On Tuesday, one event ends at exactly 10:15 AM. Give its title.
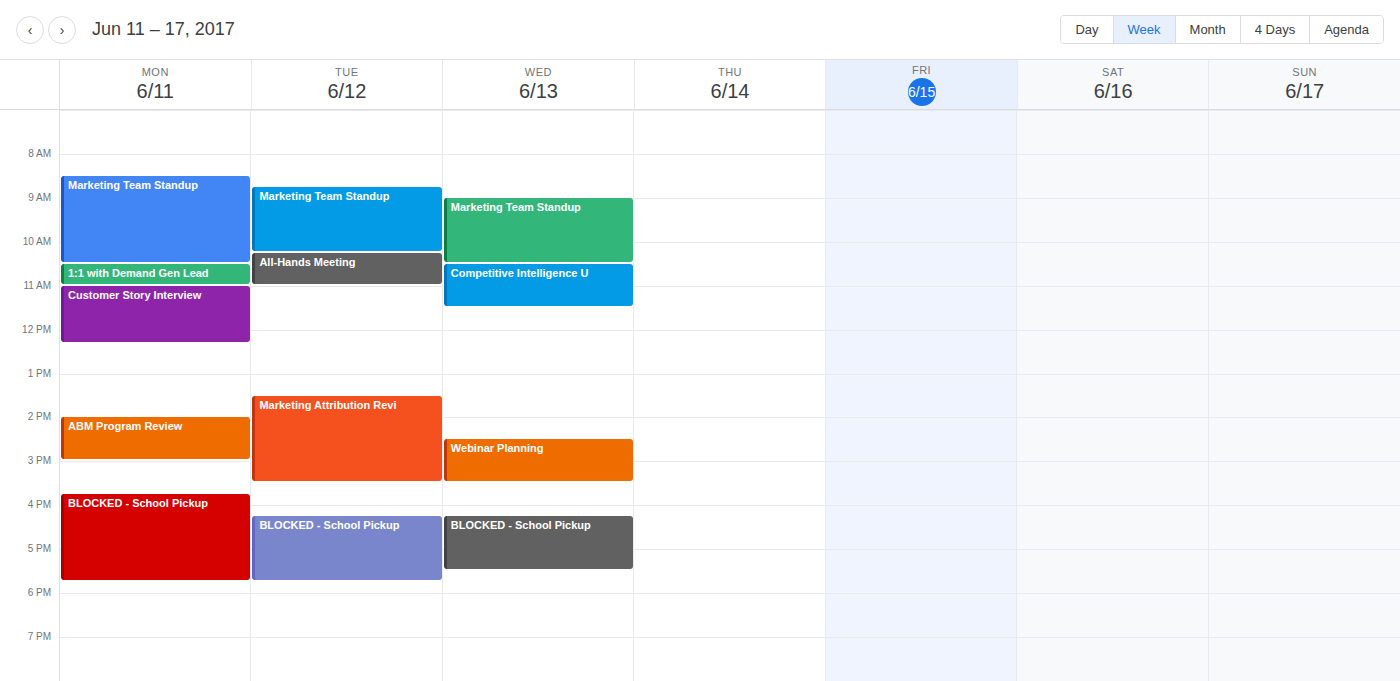
"Marketing Team Standup"